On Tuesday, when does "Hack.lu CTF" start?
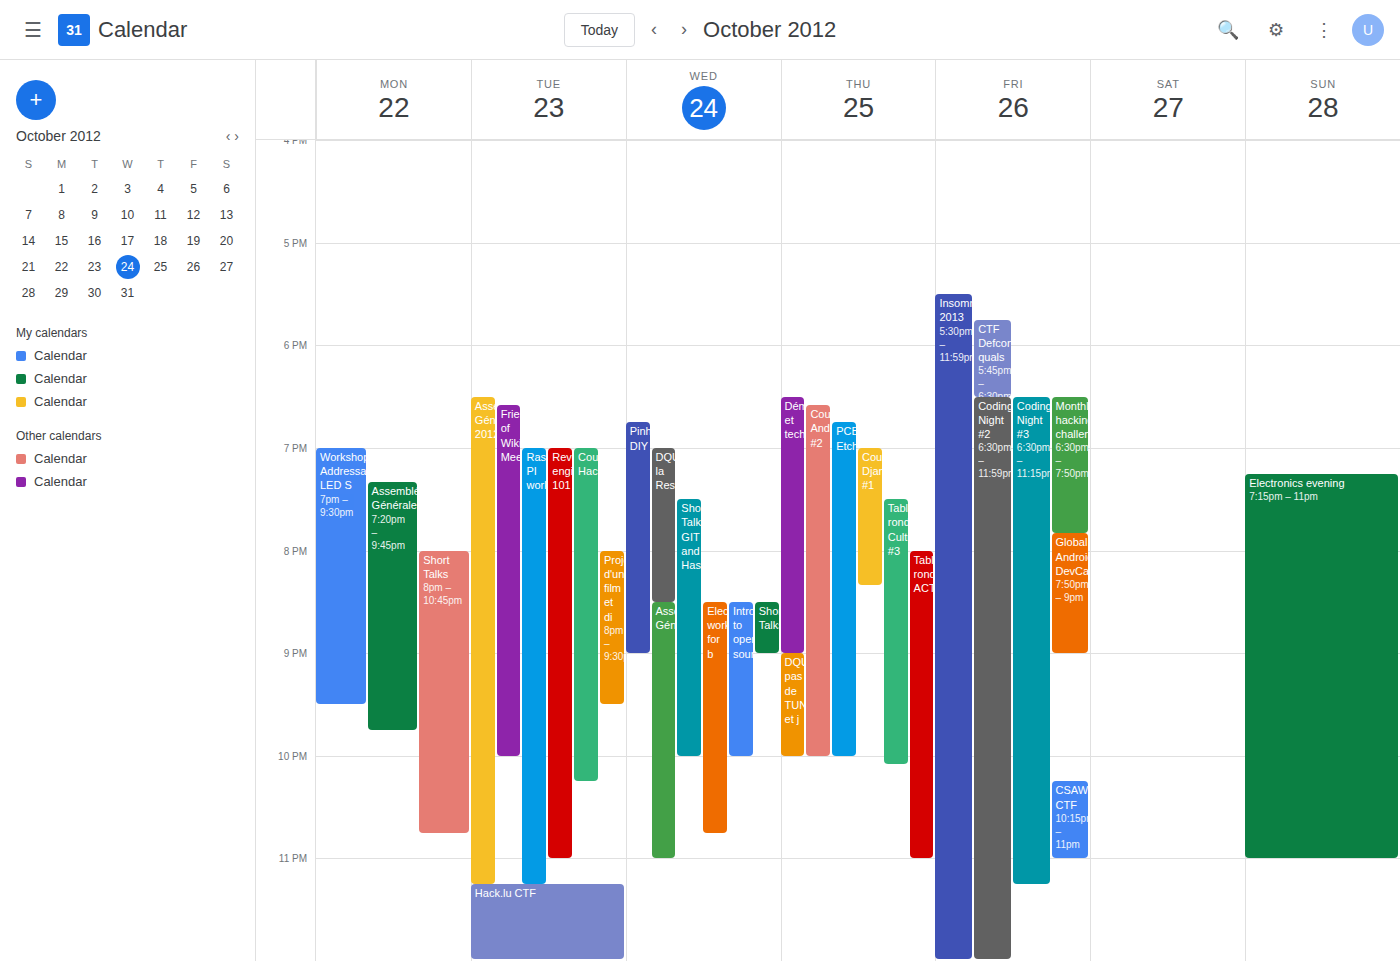
11:15 PM